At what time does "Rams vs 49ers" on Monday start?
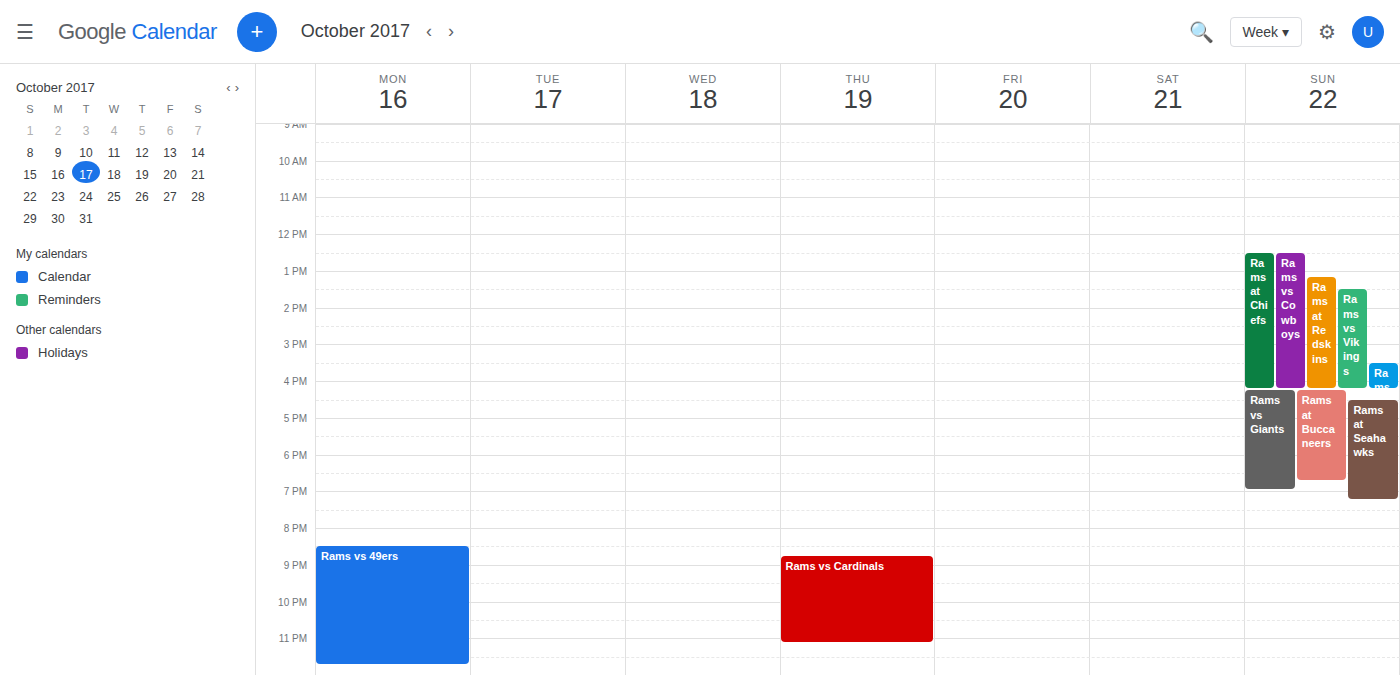
8:30 PM